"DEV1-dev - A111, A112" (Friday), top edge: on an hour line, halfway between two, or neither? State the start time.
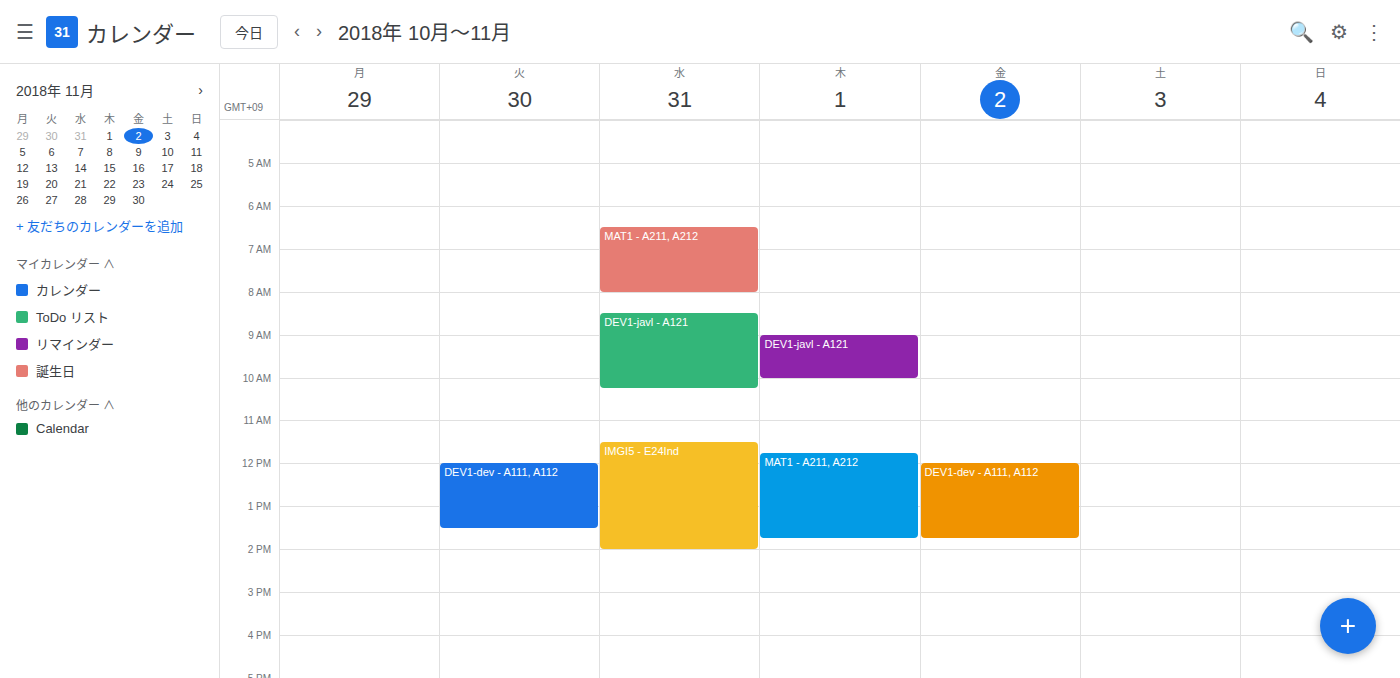
12:00 PM -- exactly on the 12 PM line.